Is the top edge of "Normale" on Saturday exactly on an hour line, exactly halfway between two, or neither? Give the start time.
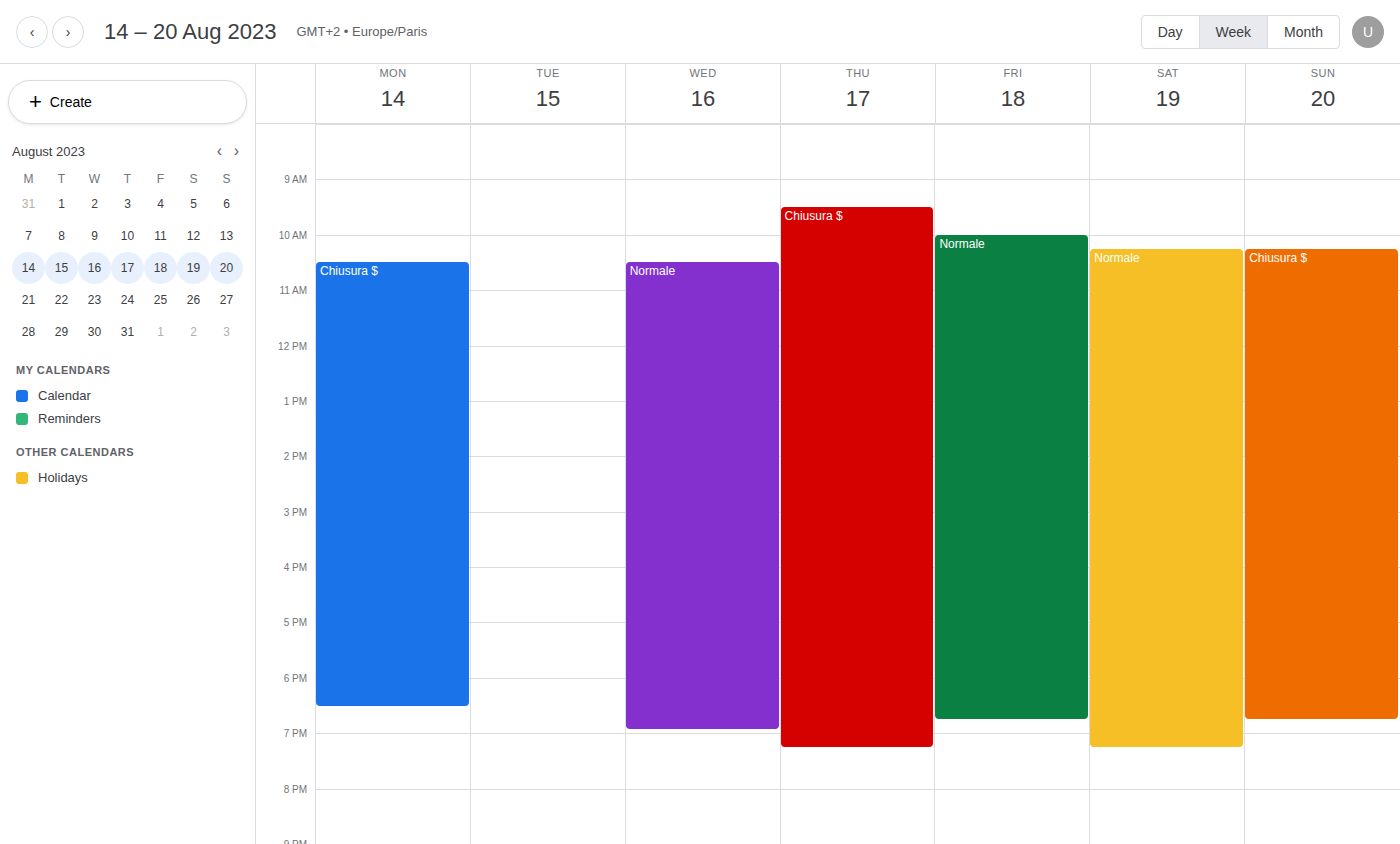
10:15 AM -- neither: a quarter of the way from the 10 AM line to the 11 AM line.